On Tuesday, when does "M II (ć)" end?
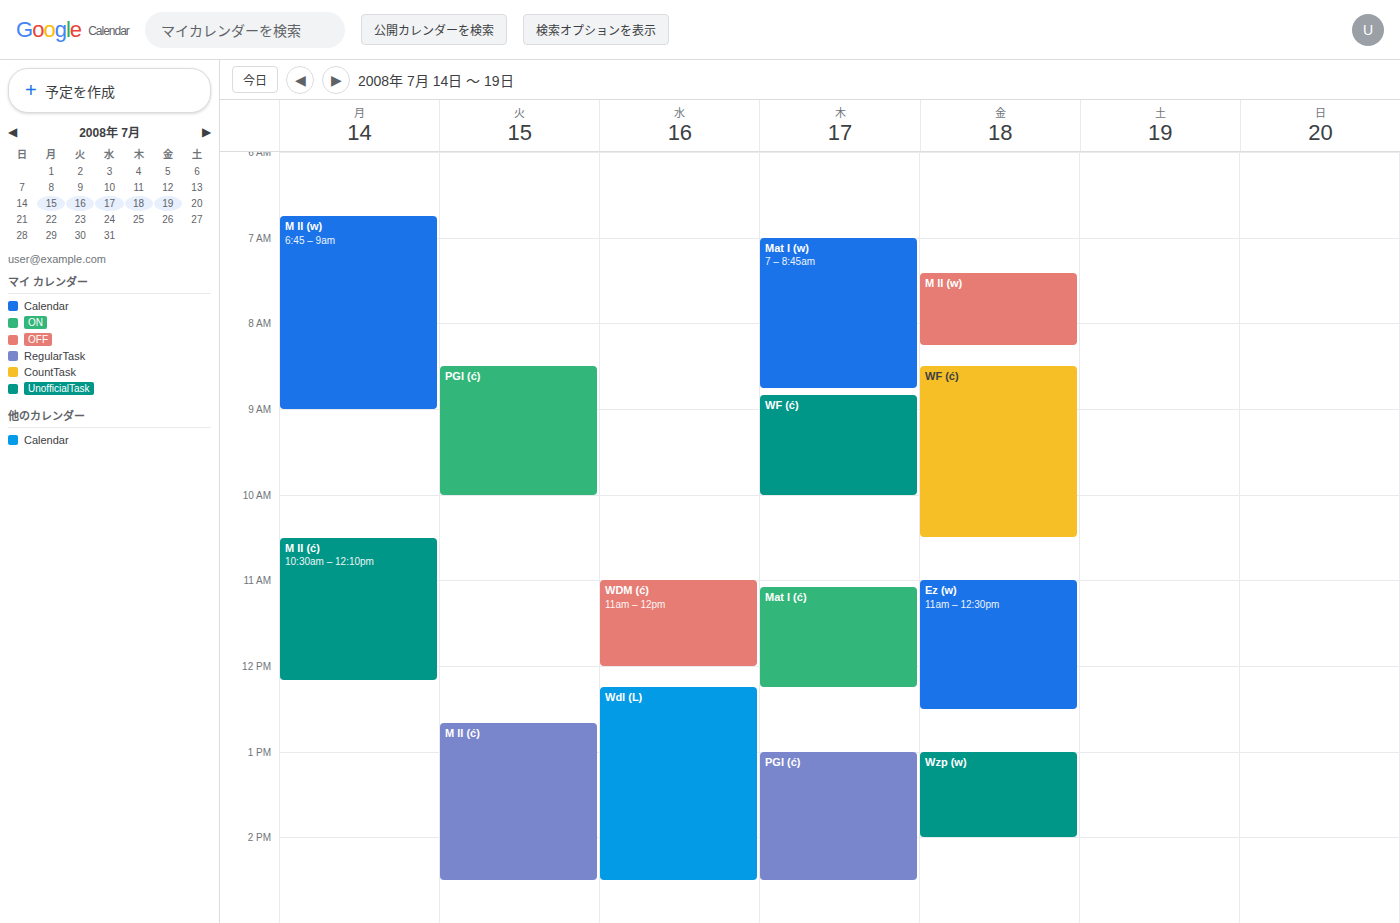
2:30 PM